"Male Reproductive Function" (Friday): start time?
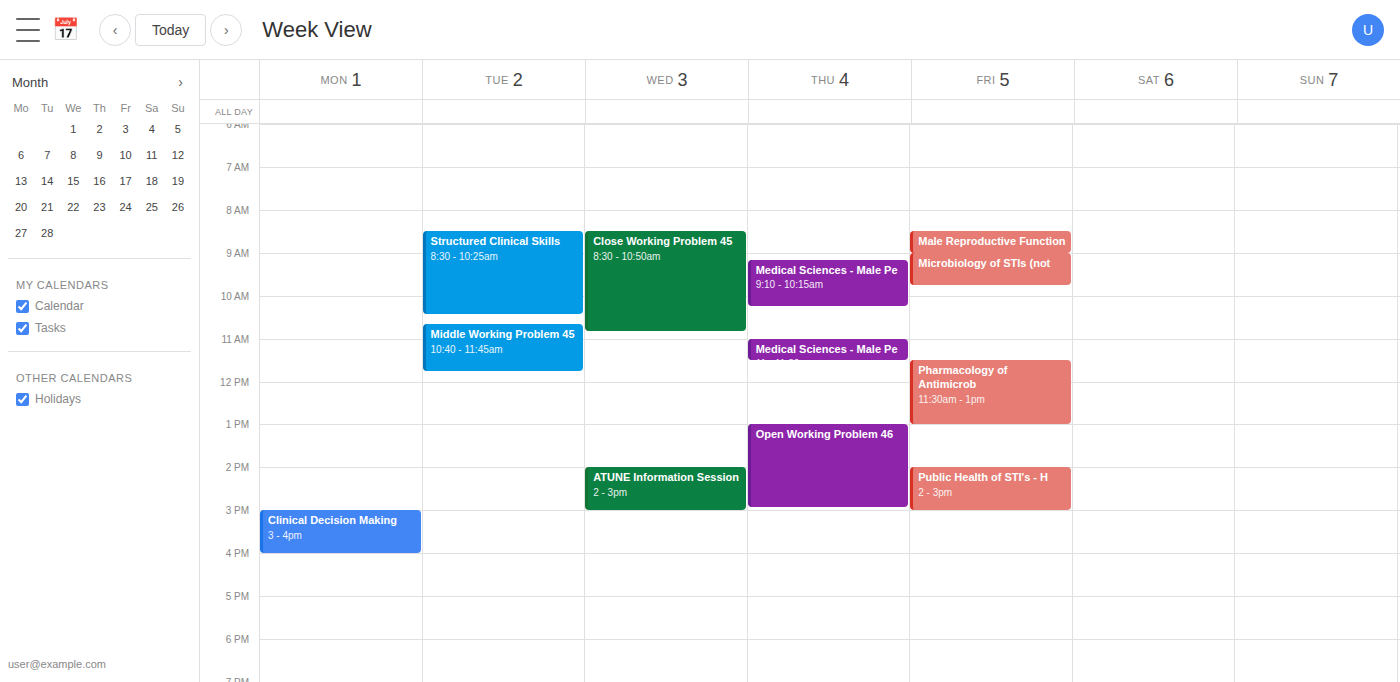
8:30 AM